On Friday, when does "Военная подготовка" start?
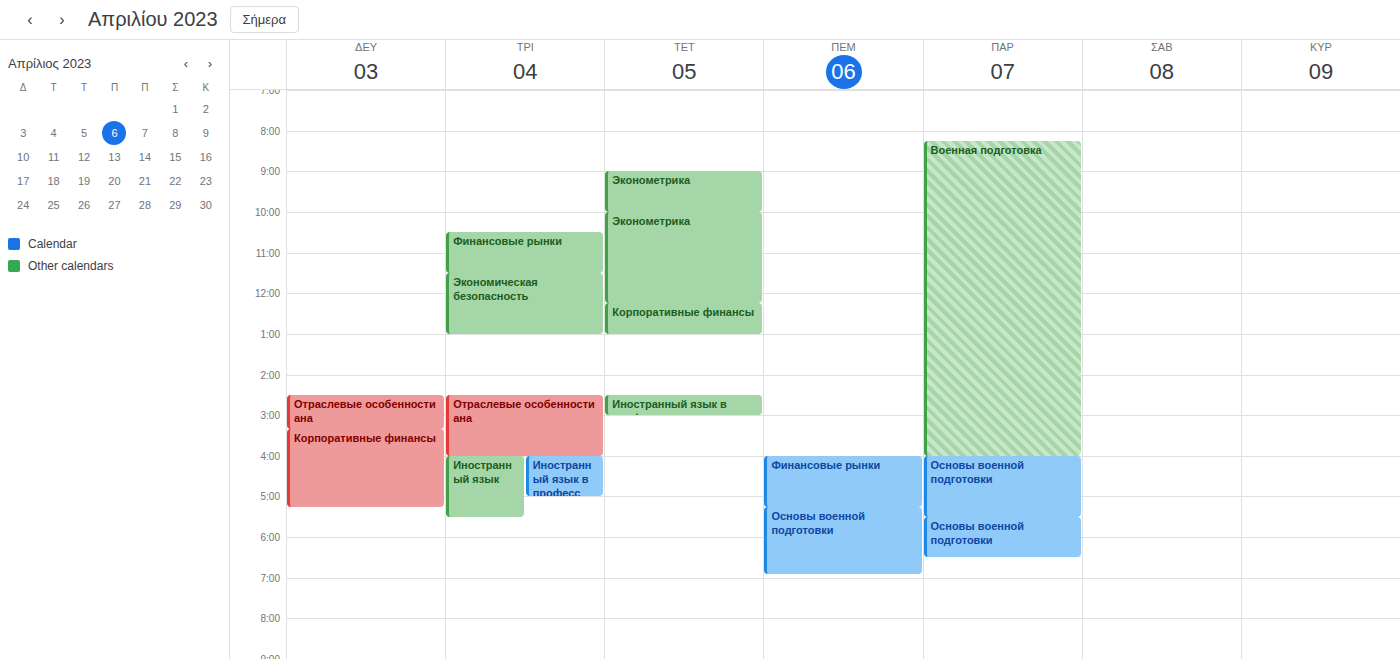
8:15 AM